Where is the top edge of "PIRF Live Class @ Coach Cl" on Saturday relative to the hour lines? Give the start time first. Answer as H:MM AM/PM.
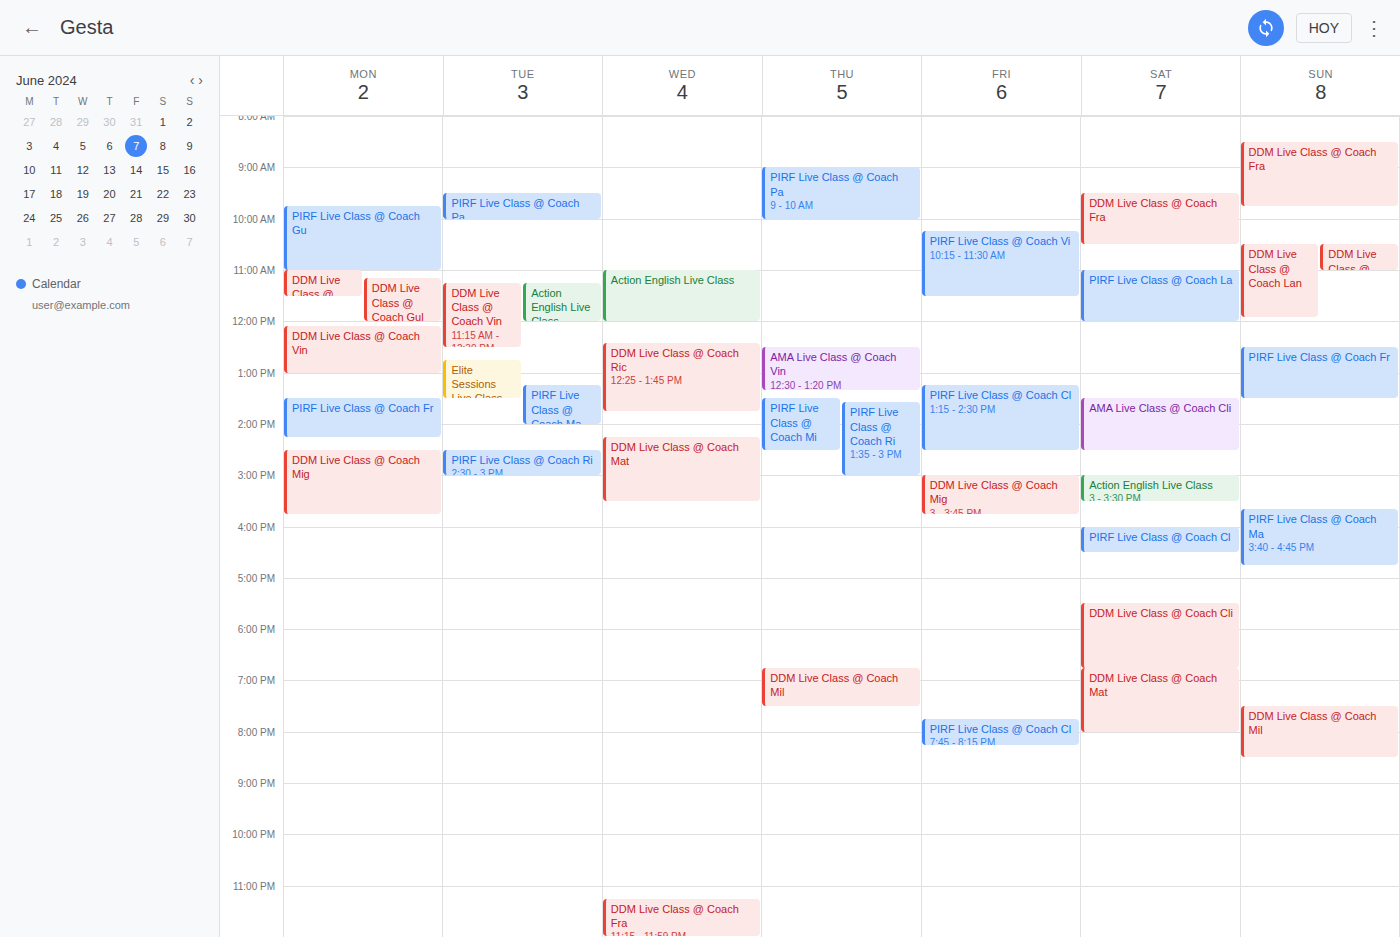
4:00 PM -- exactly on the 4 PM line.